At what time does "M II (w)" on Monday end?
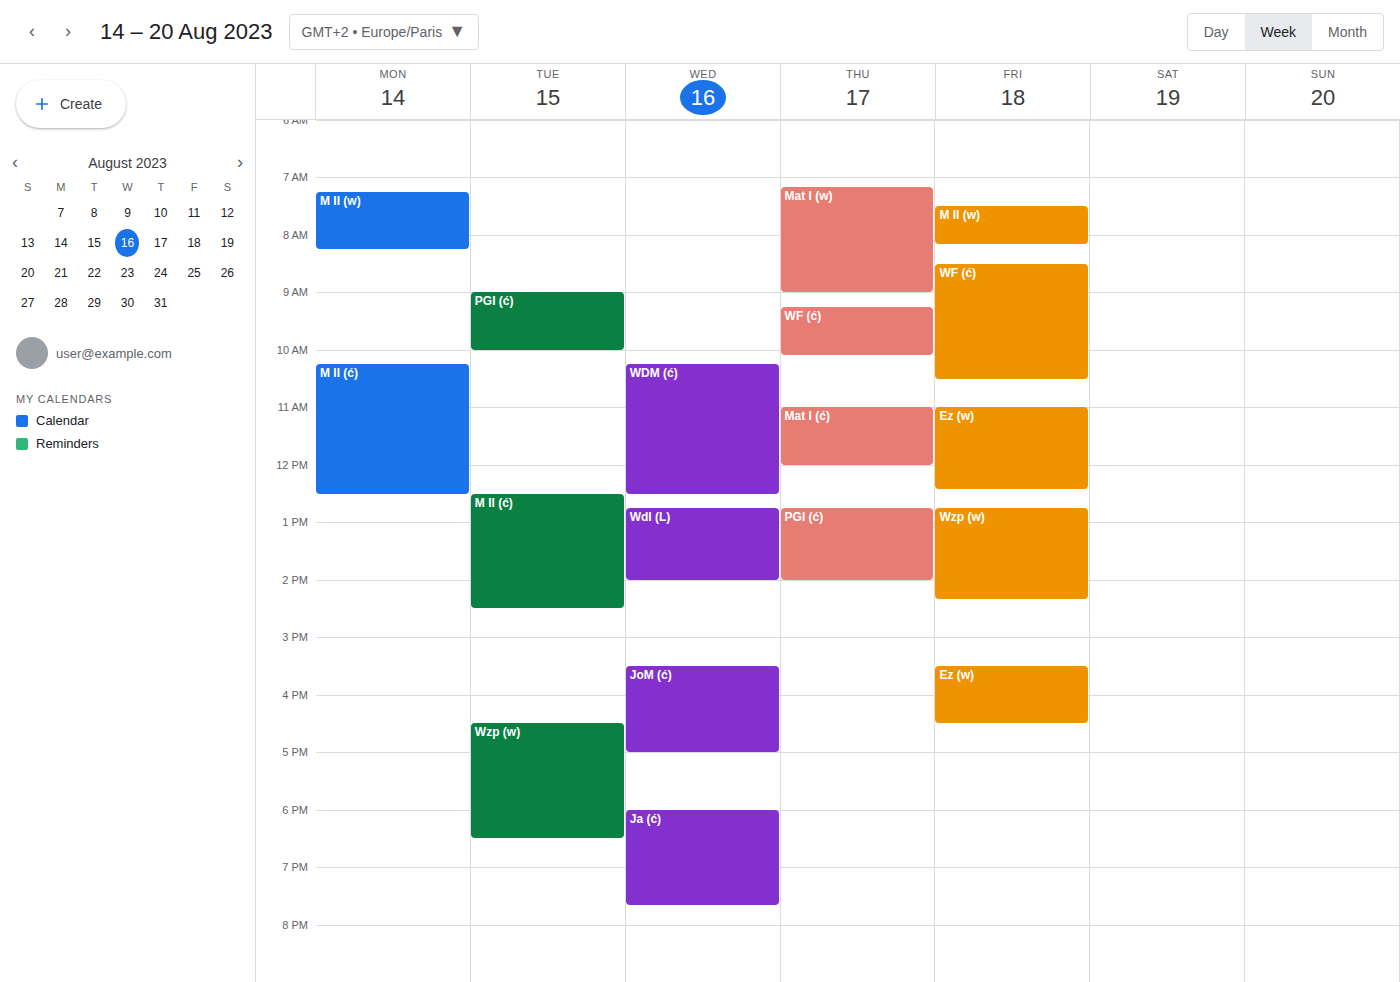
8:15 AM